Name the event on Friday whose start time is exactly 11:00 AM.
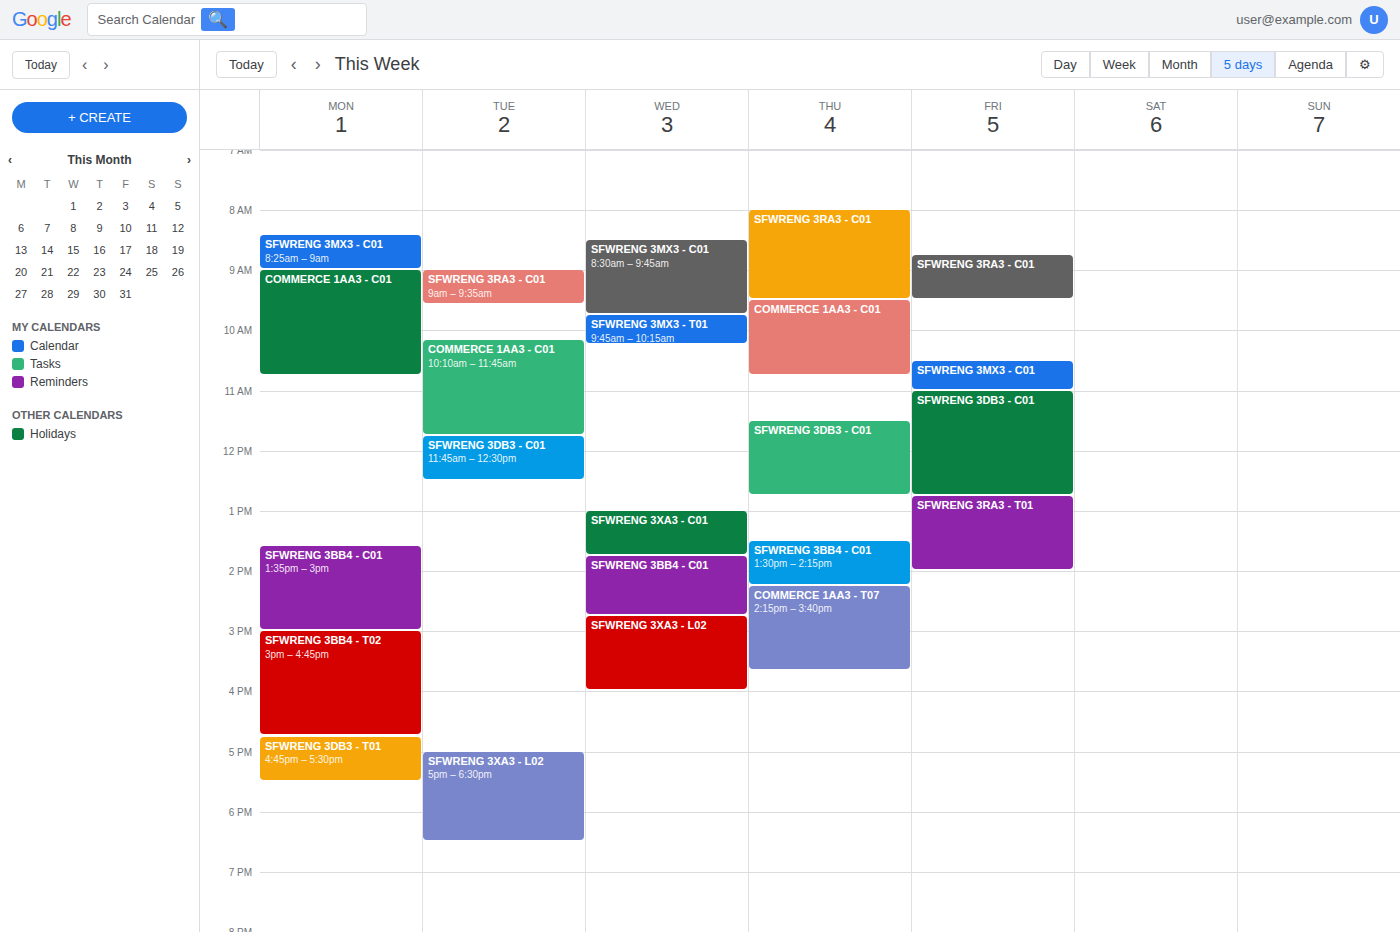
"SFWRENG 3DB3 - C01"